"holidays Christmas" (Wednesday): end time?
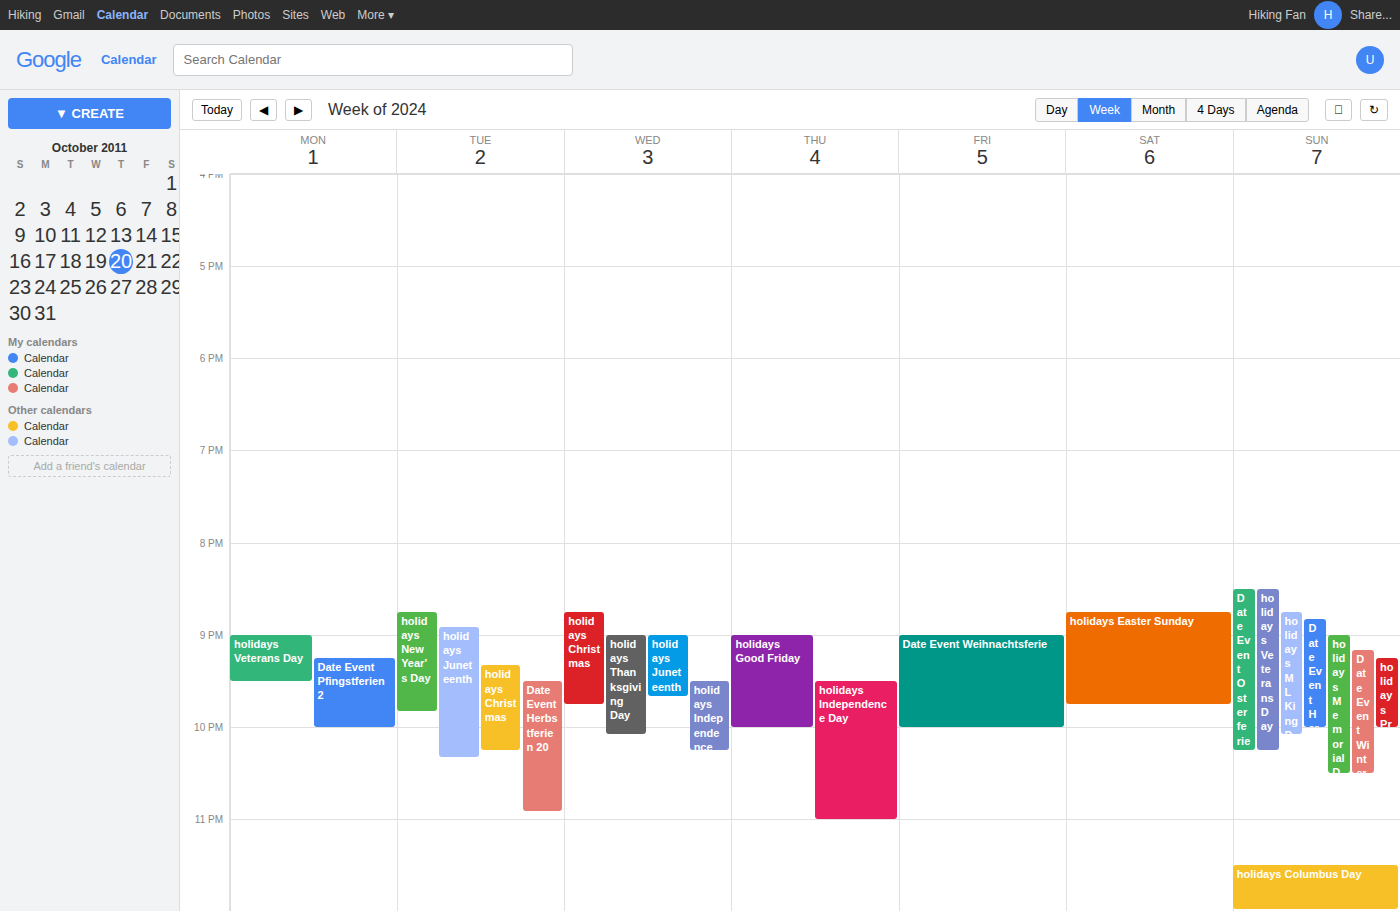
9:45 PM